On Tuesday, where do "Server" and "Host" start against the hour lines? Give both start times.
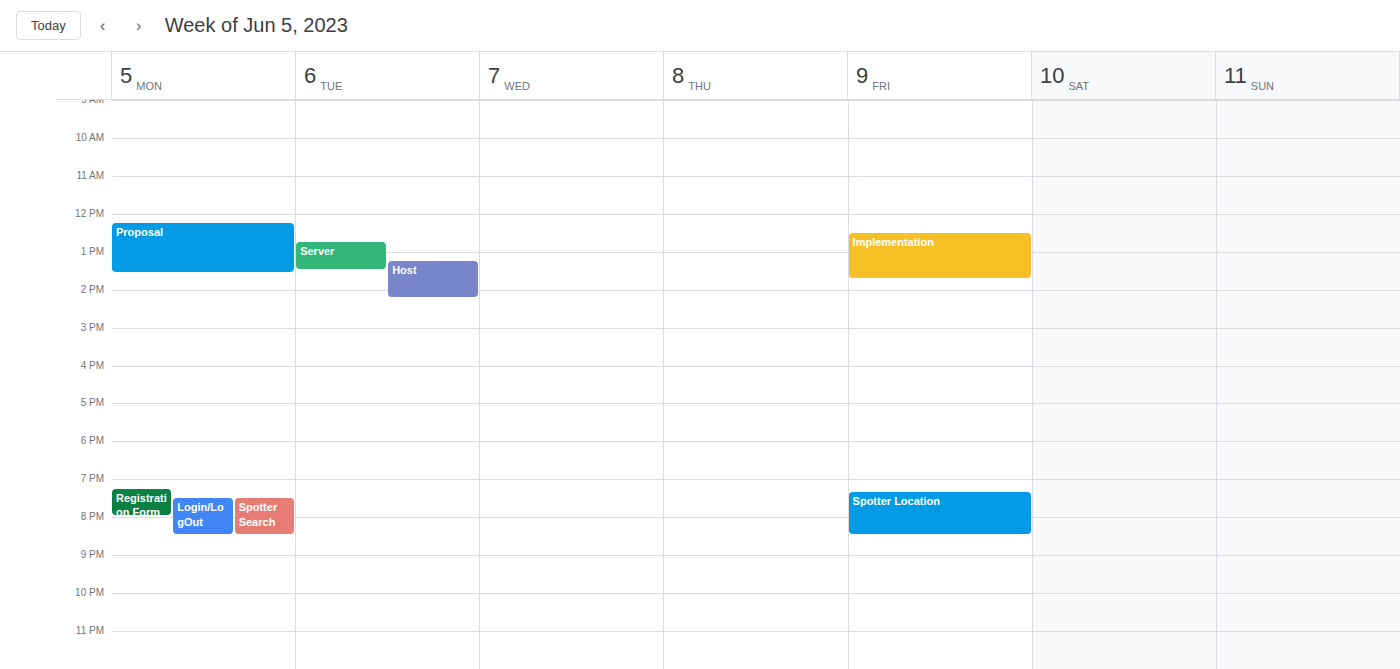
"Server": 12:45, neither: three quarters of the way from the 12:00 line to the 13:00 line. "Host": 13:15, neither: a quarter of the way from the 13:00 line to the 14:00 line.